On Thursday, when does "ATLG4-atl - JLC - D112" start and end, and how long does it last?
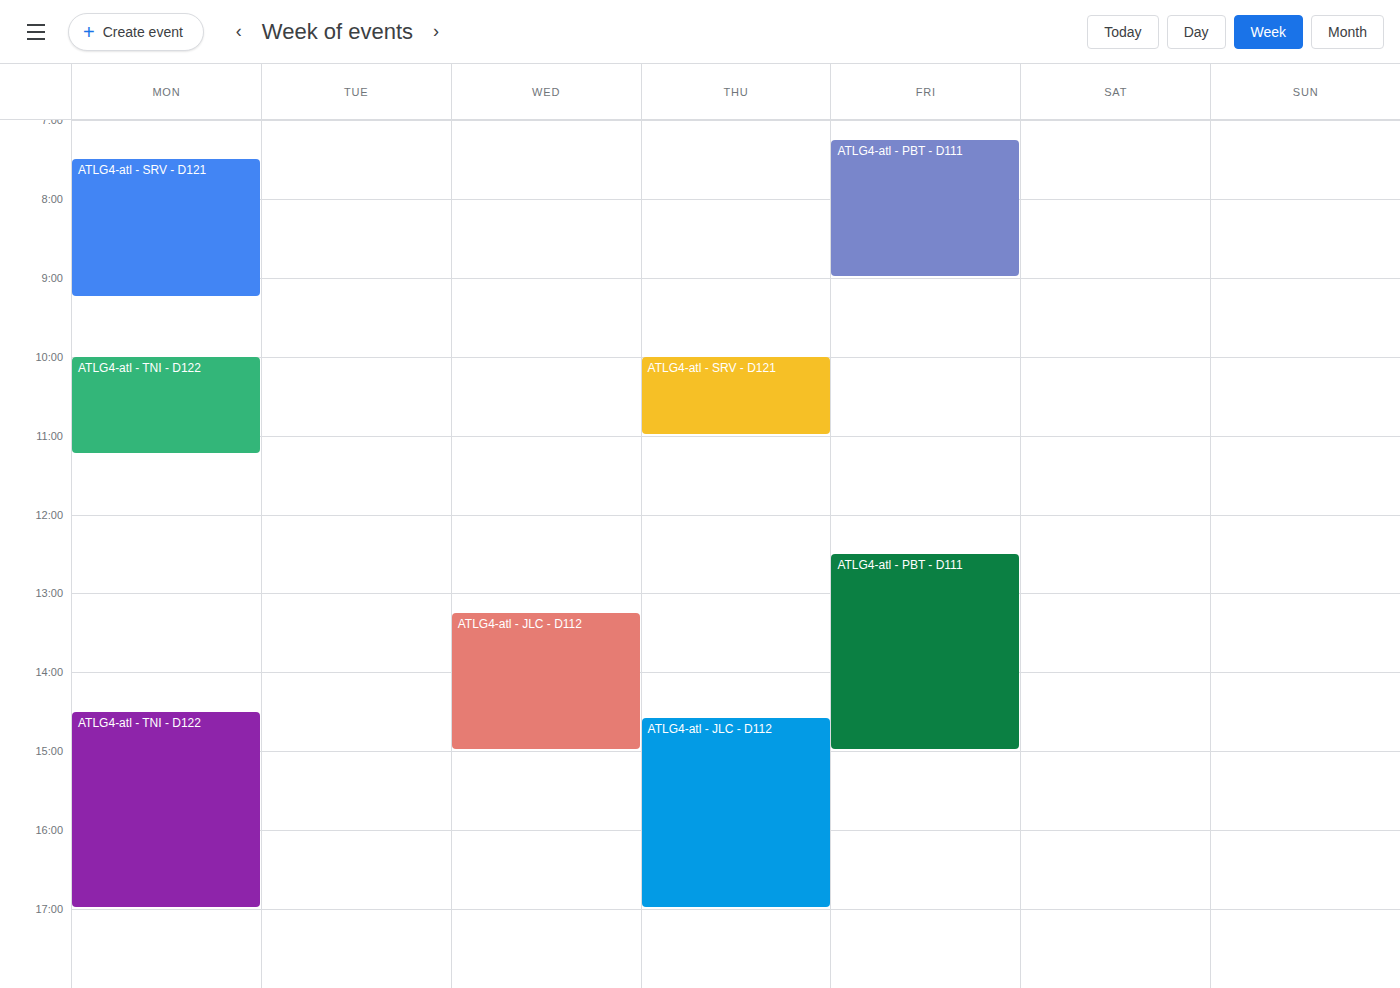
2:35 PM to 5:00 PM, 2 hours 25 minutes